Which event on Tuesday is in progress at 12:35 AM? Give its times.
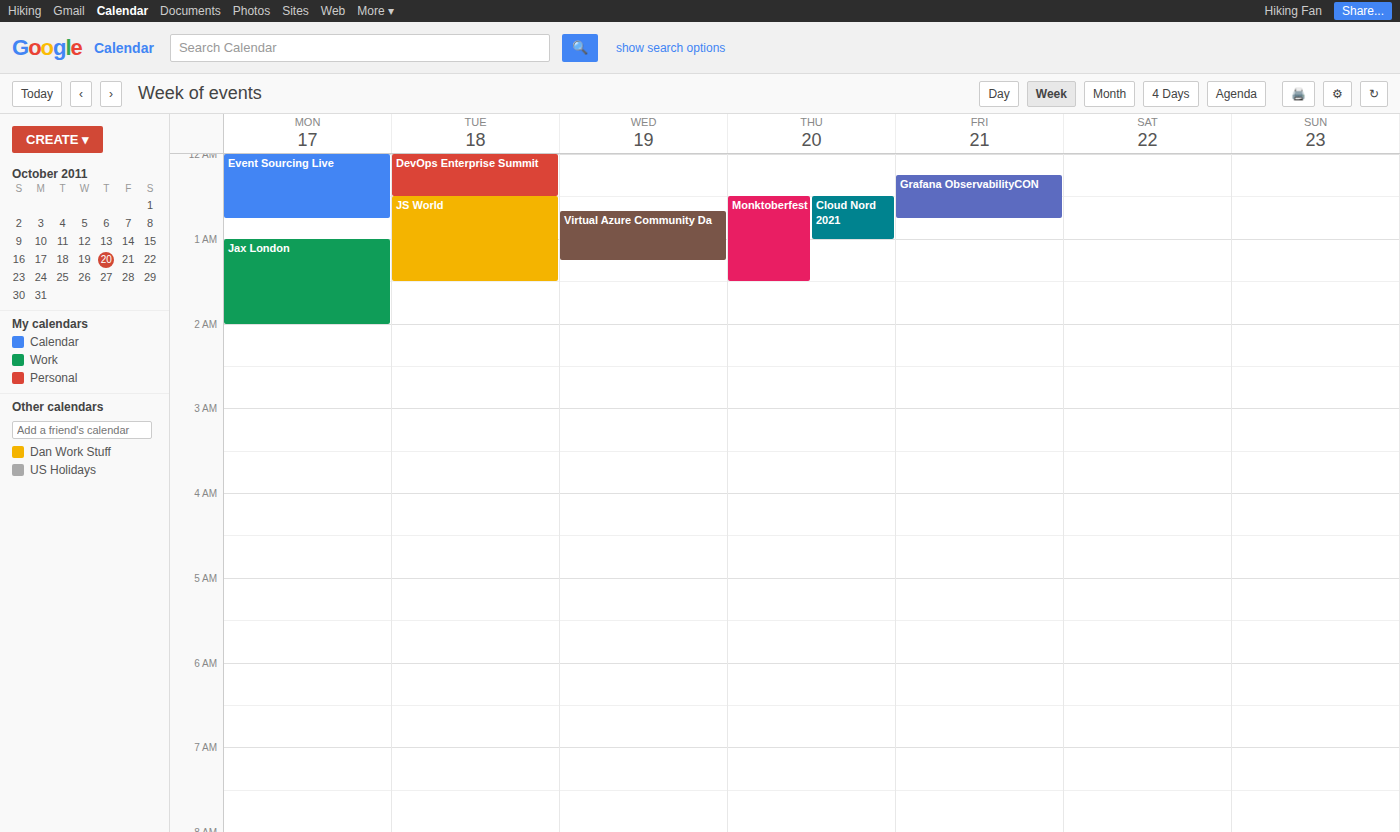
"JS World", 12:30 AM to 1:30 AM